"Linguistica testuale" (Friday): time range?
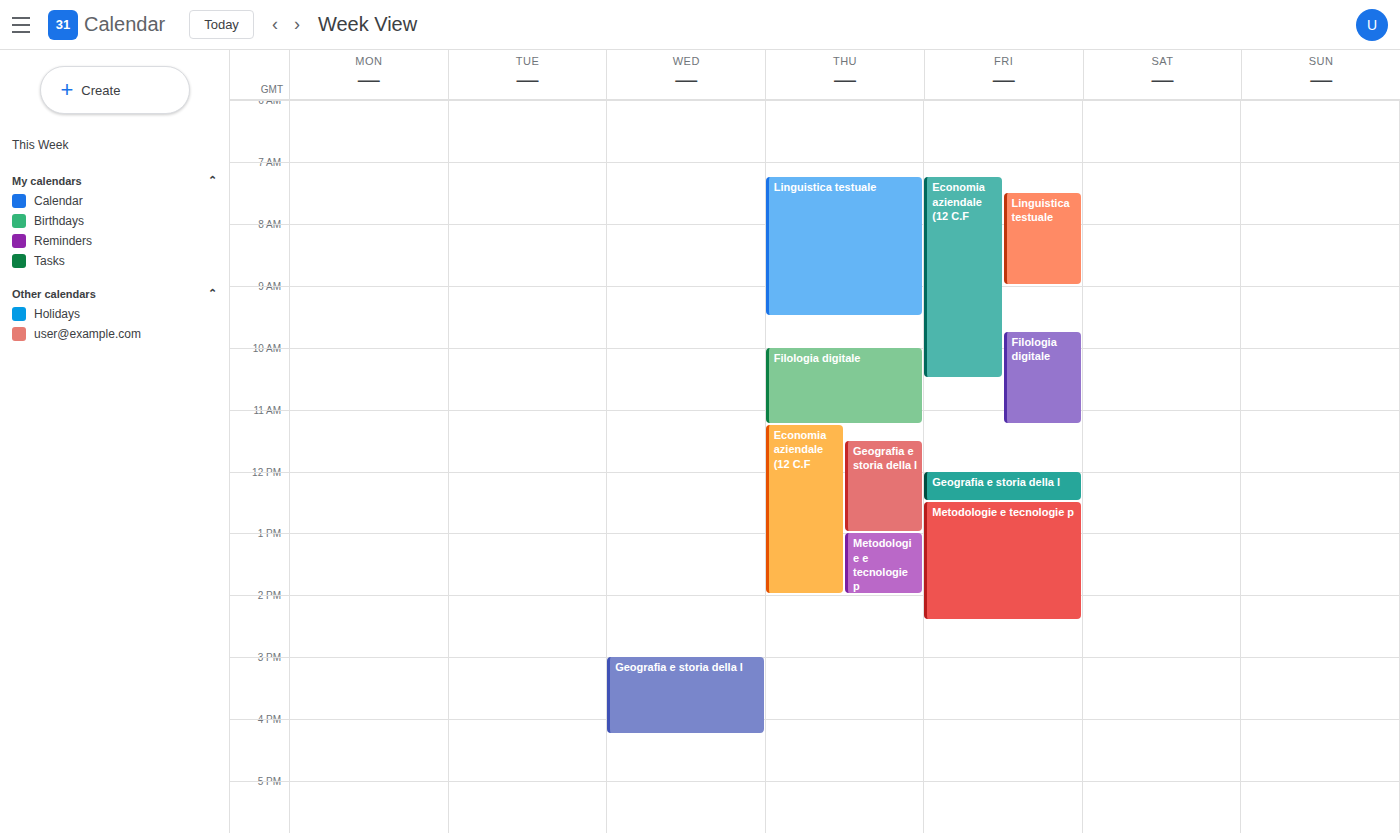
7:30 AM to 9:00 AM